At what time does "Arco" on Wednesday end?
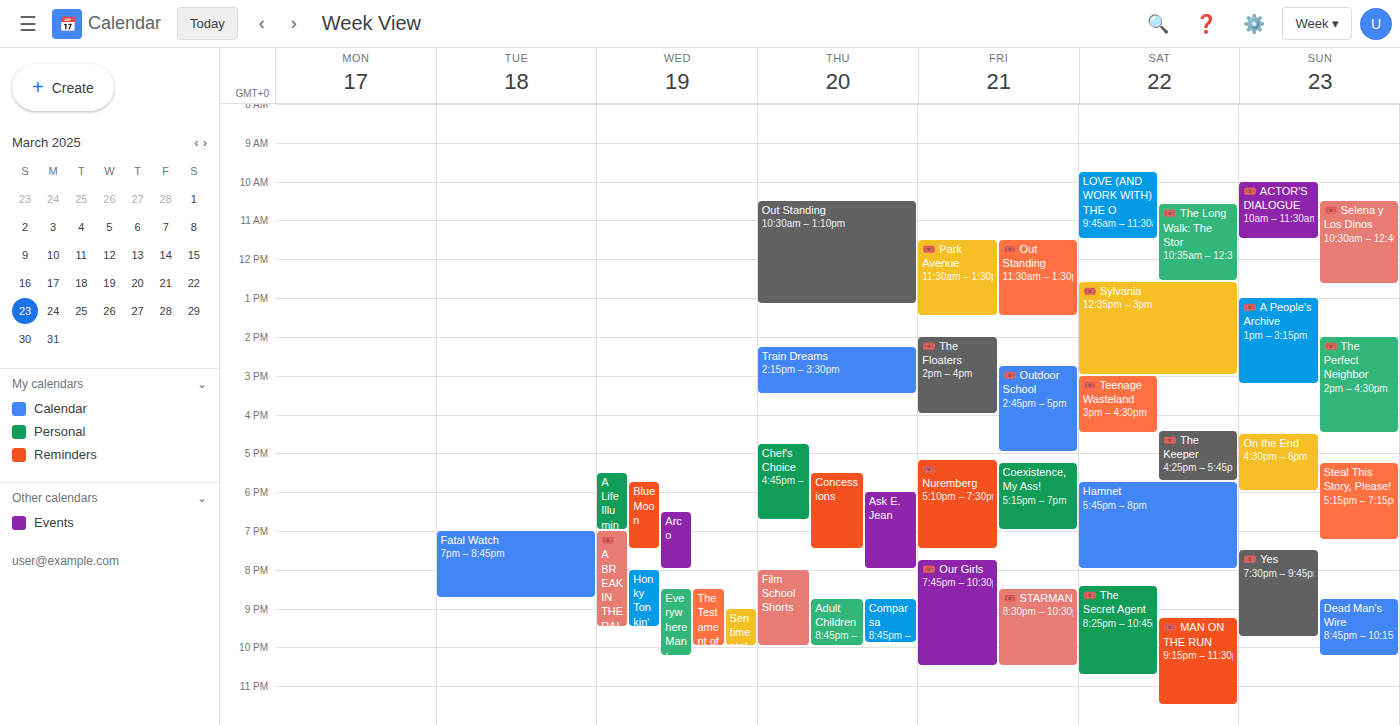
8:00 PM